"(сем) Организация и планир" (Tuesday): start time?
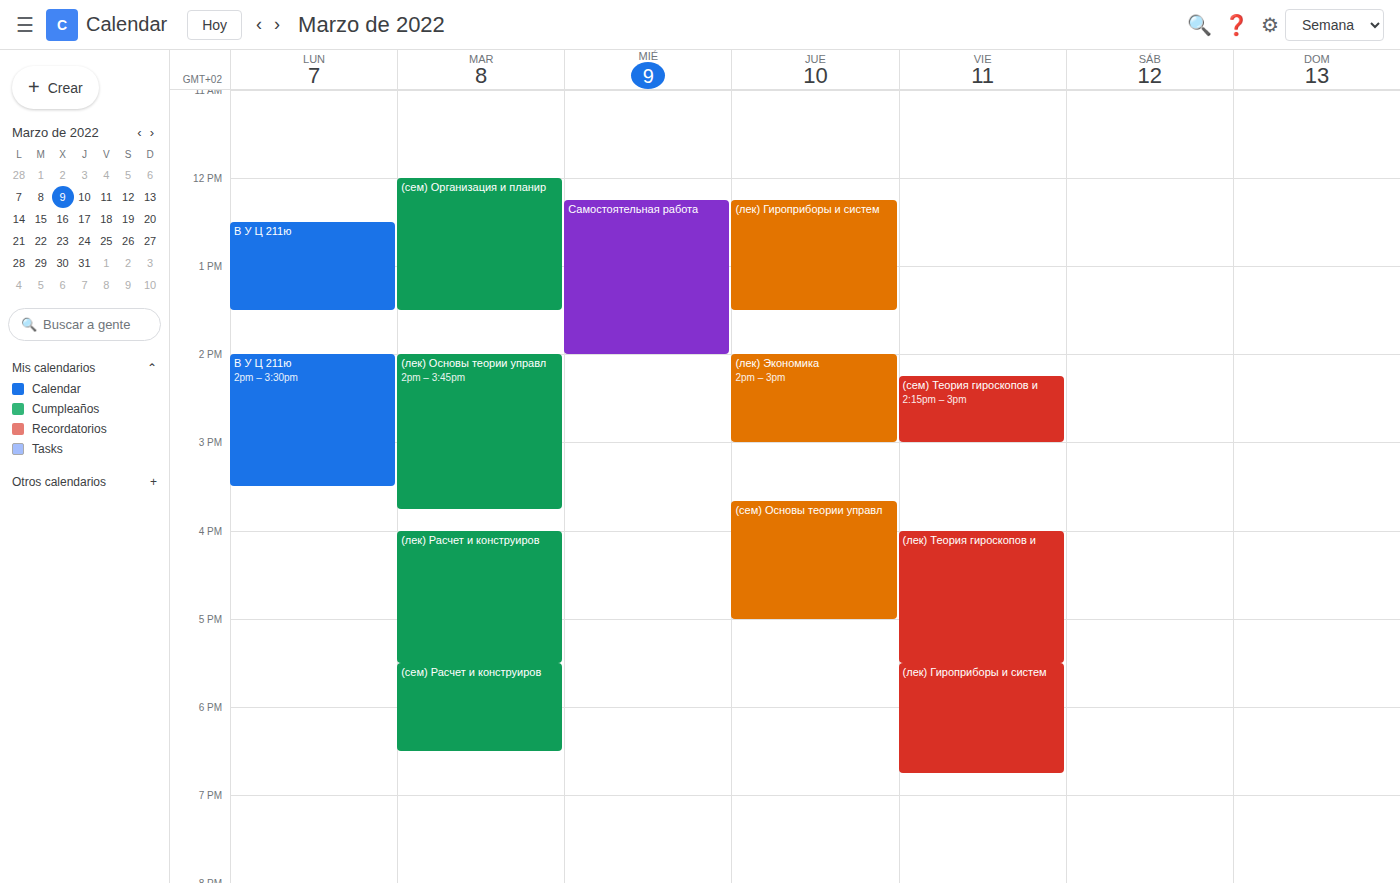
12:00 PM